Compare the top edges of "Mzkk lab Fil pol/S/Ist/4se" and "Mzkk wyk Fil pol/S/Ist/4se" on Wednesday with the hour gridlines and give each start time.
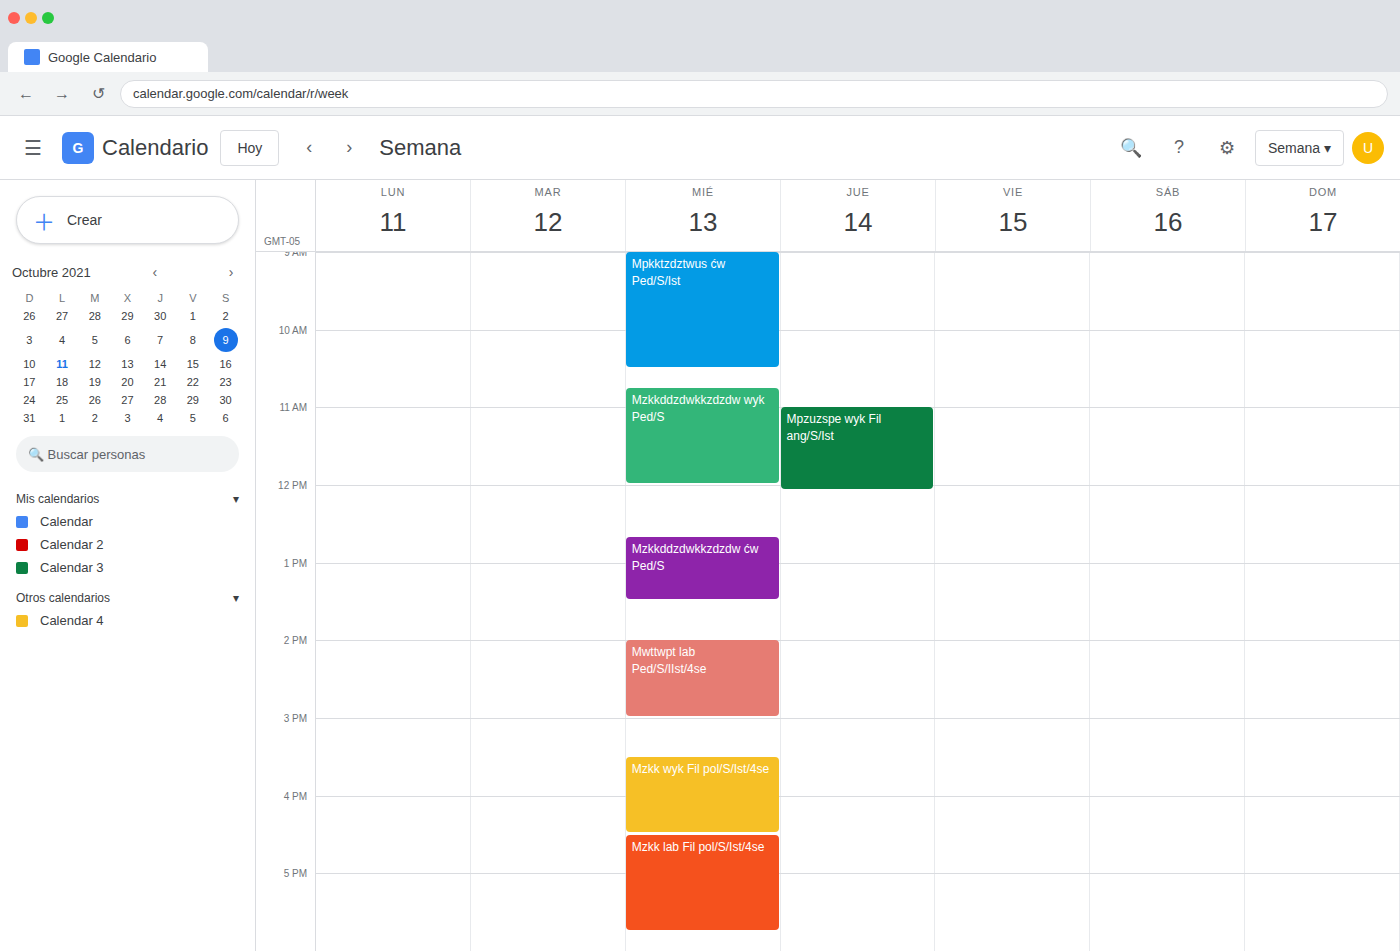
"Mzkk lab Fil pol/S/Ist/4se": 4:30 PM, halfway between the 4 PM and 5 PM lines. "Mzkk wyk Fil pol/S/Ist/4se": 3:30 PM, halfway between the 3 PM and 4 PM lines.